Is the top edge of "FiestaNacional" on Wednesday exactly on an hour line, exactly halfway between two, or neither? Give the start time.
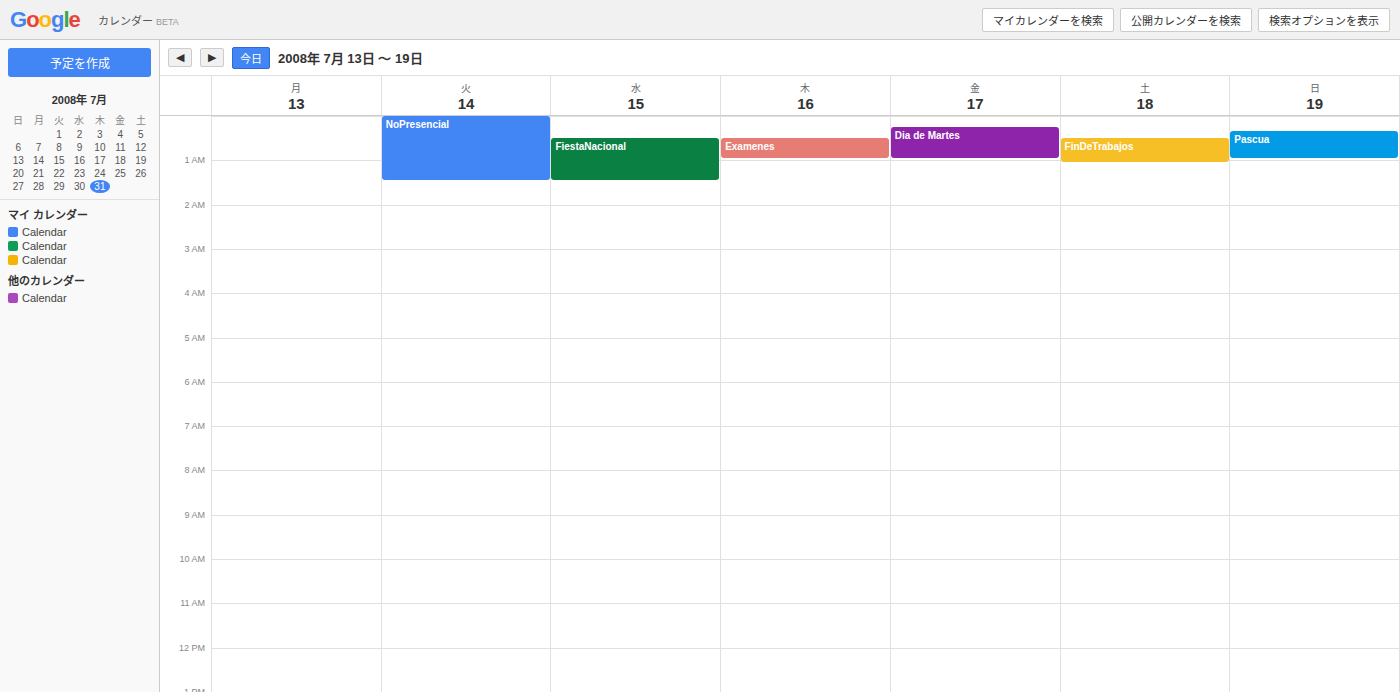
12:30 AM -- halfway between the 12 AM and 1 AM lines.